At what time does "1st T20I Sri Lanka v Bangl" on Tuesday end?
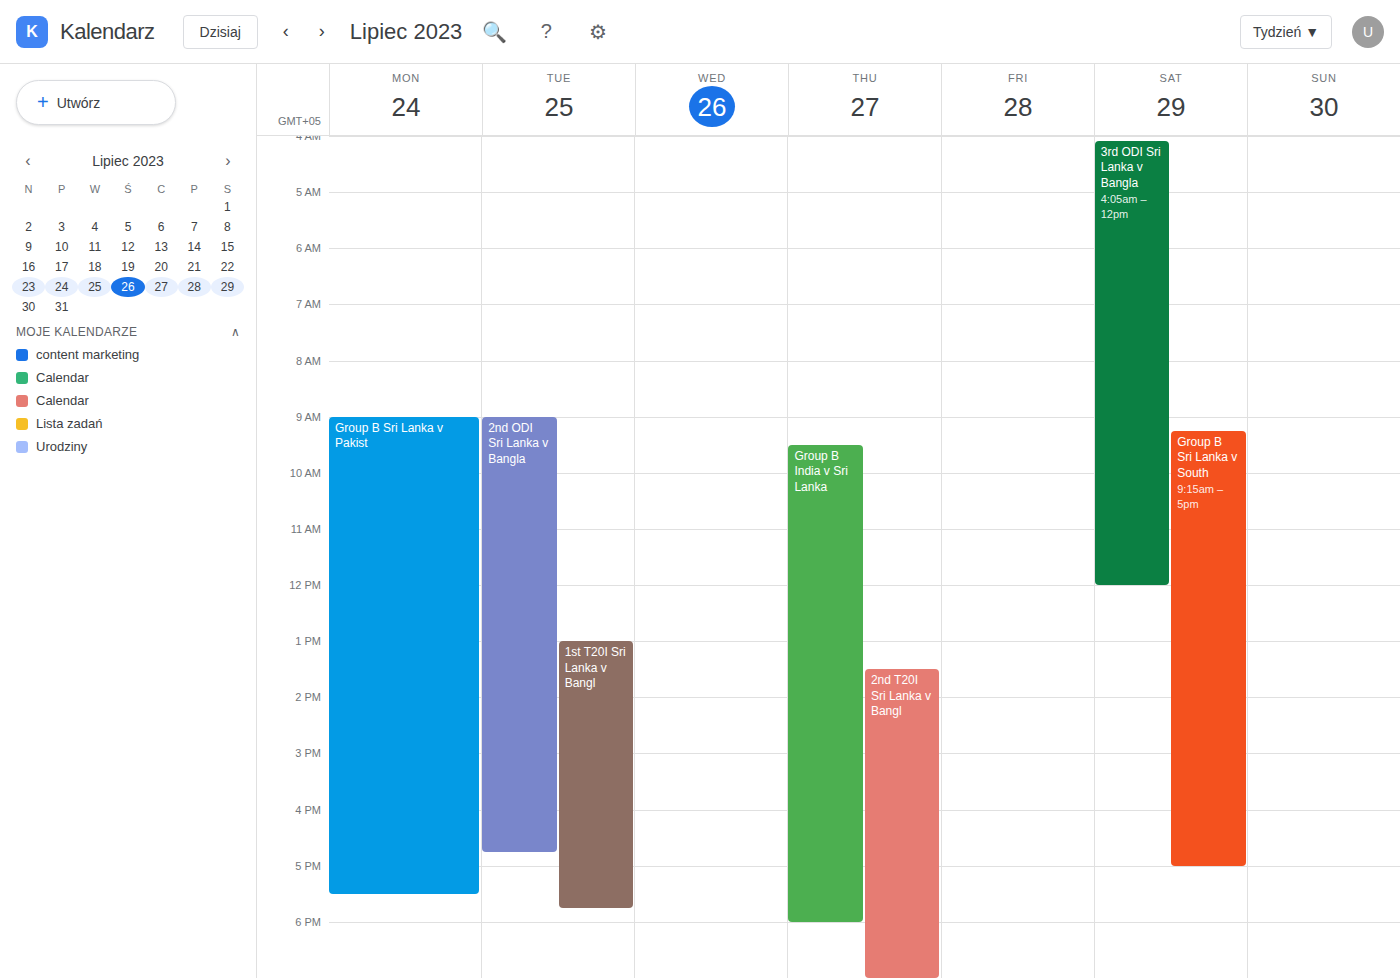
5:45 PM